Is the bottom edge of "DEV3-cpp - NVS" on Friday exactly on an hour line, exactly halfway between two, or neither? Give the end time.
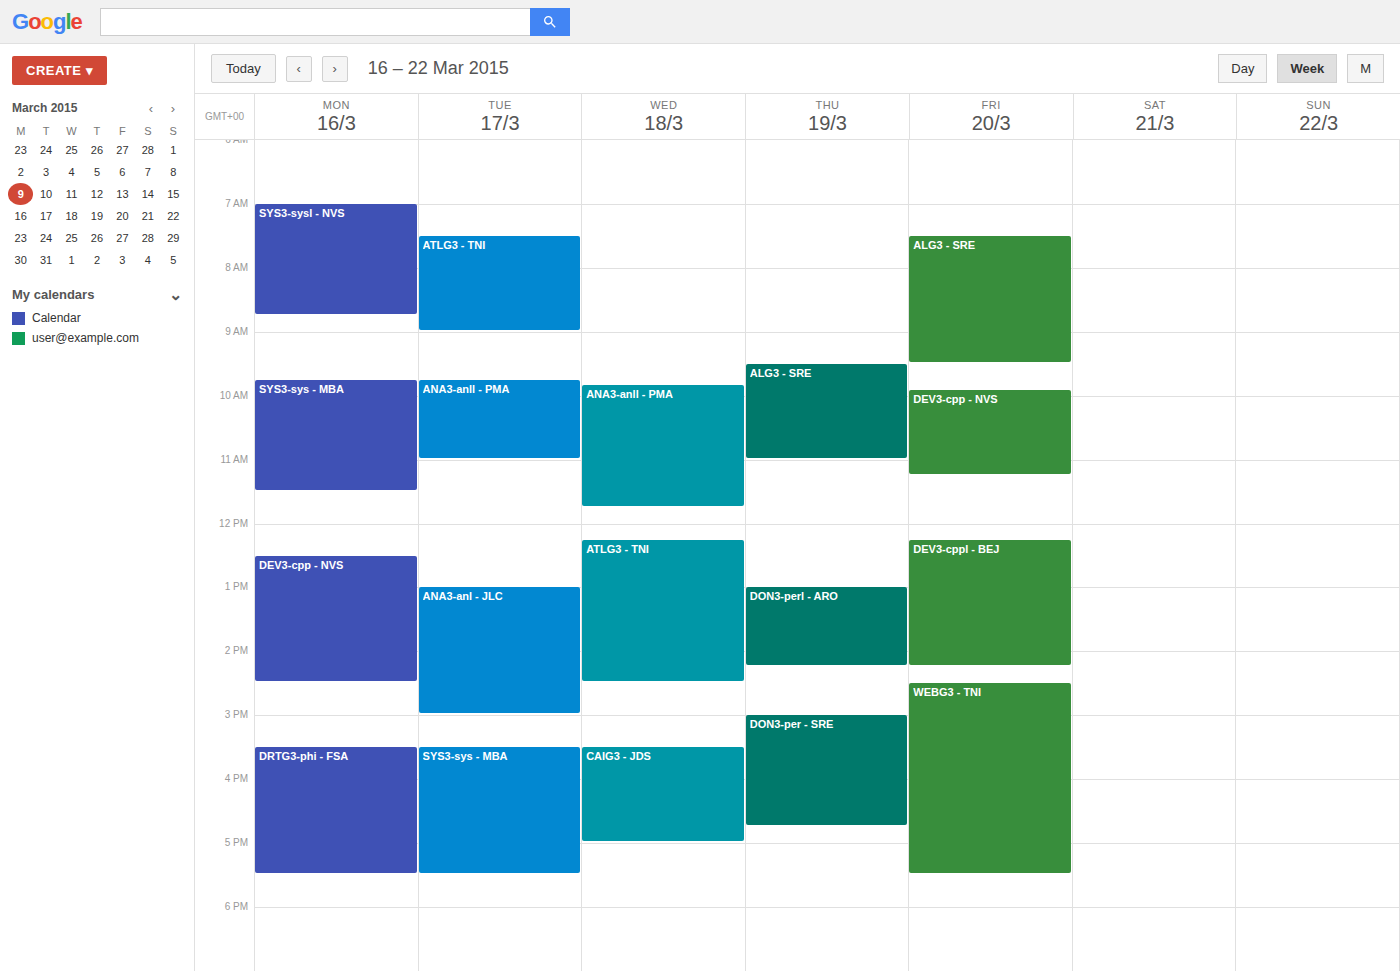
11:15 AM -- neither: a quarter of the way from the 11 AM line to the 12 PM line.